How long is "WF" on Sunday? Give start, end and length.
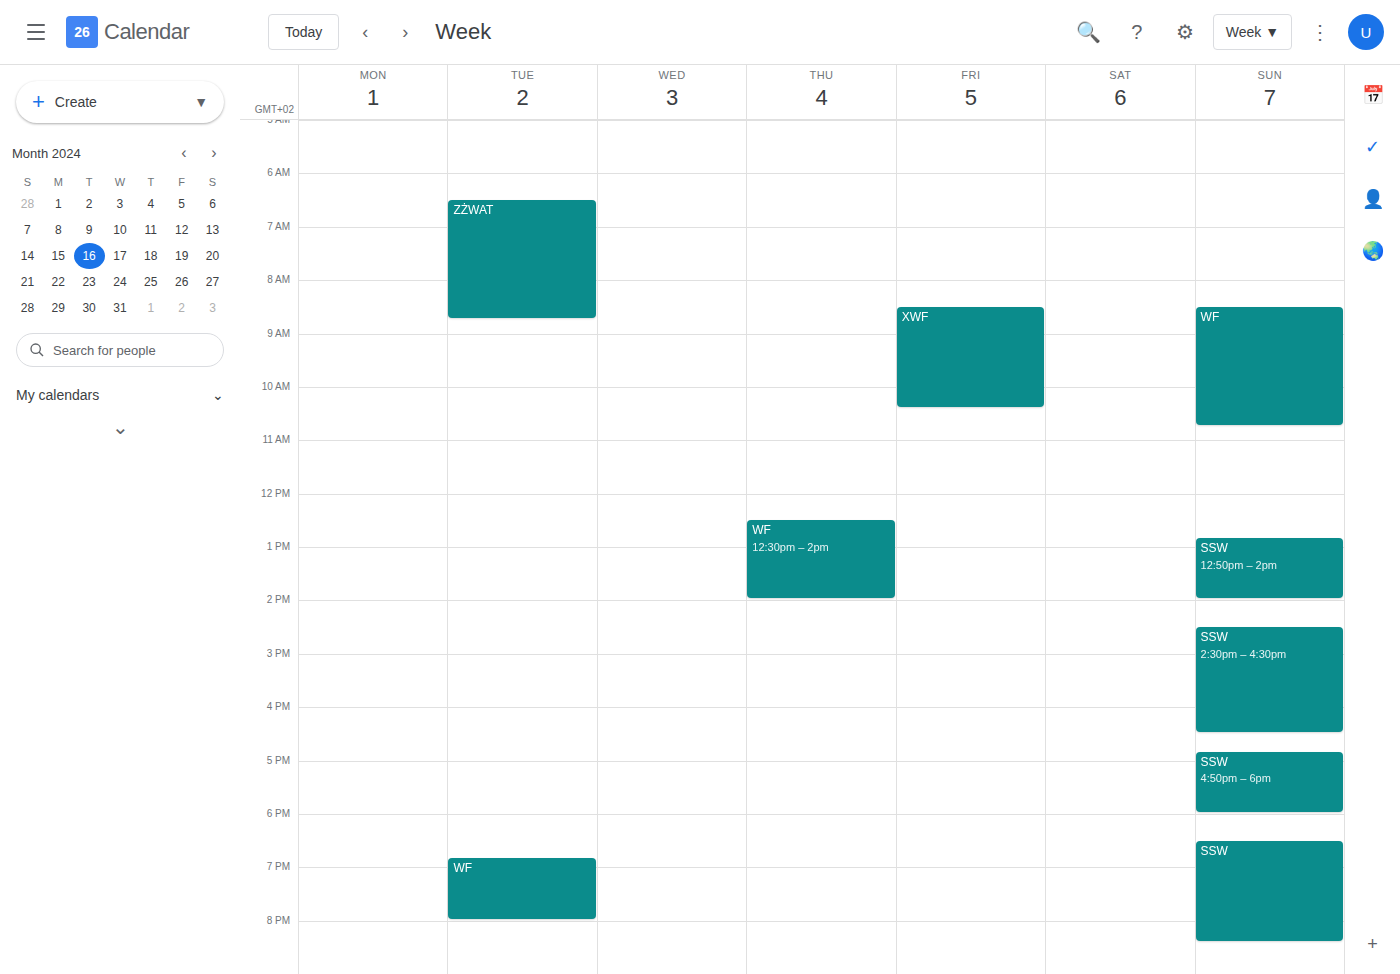
08:30 to 10:45, 2 hours 15 minutes